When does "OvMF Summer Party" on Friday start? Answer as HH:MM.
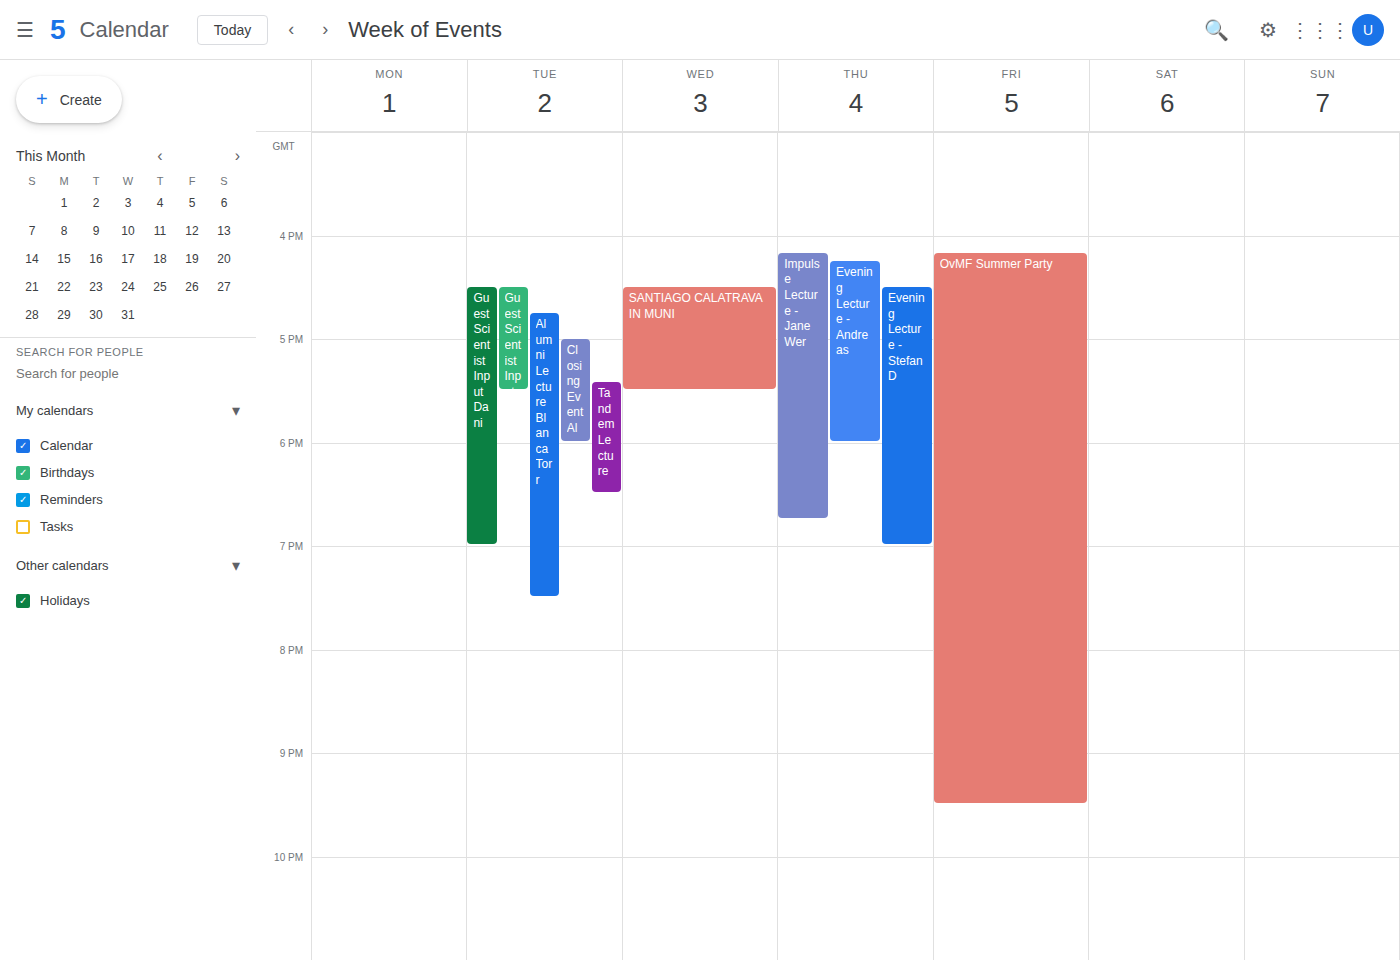
16:10